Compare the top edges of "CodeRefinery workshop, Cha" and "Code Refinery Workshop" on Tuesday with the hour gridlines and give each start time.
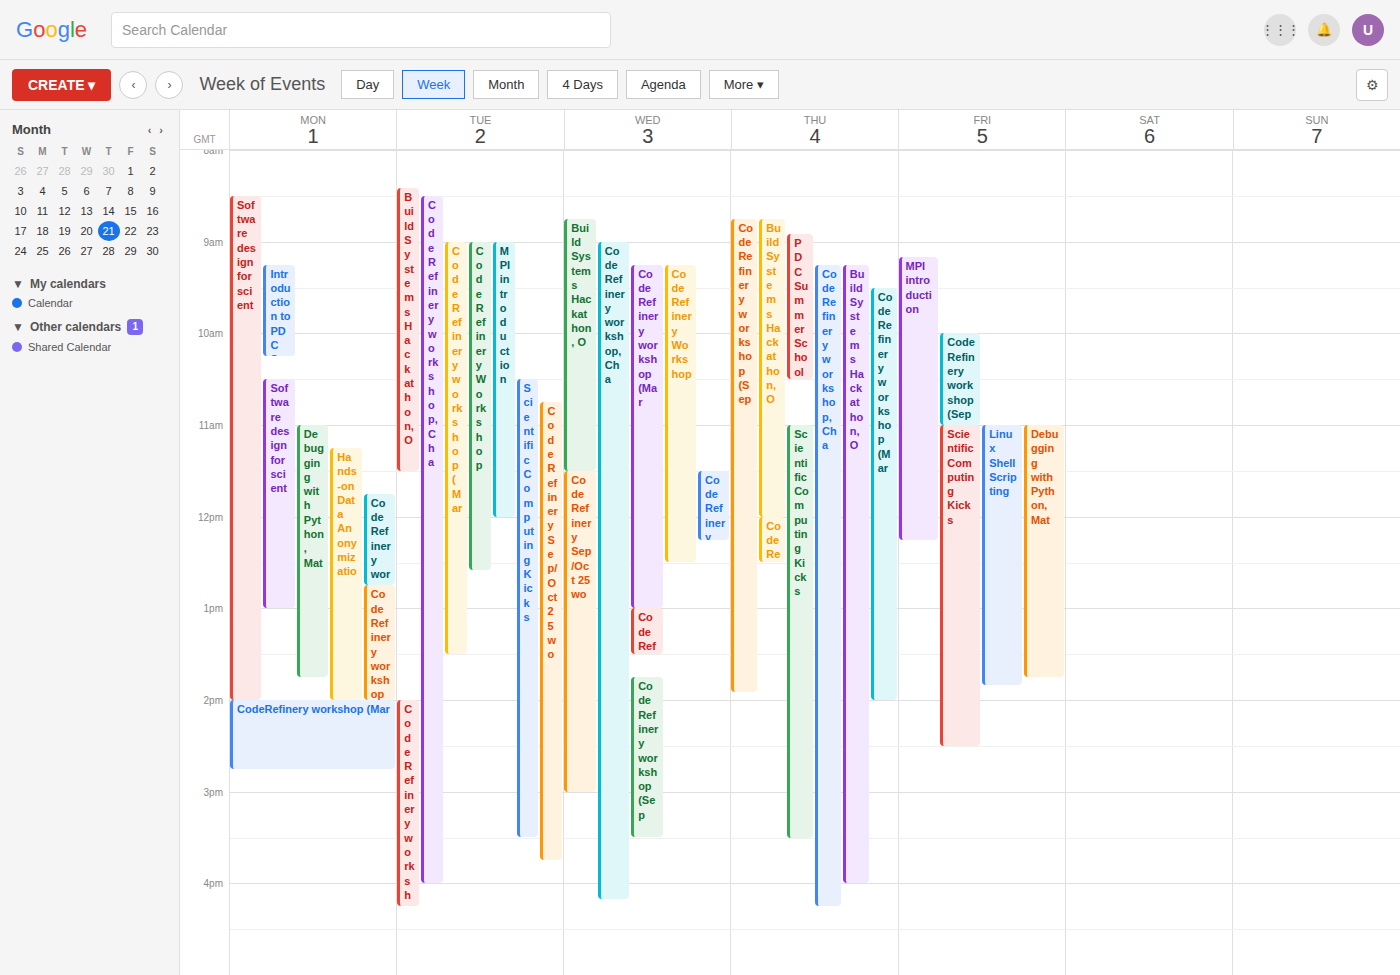
"CodeRefinery workshop, Cha": 8:30 AM, halfway between the 8 AM and 9 AM lines. "Code Refinery Workshop": 9:00 AM, exactly on the 9 AM line.